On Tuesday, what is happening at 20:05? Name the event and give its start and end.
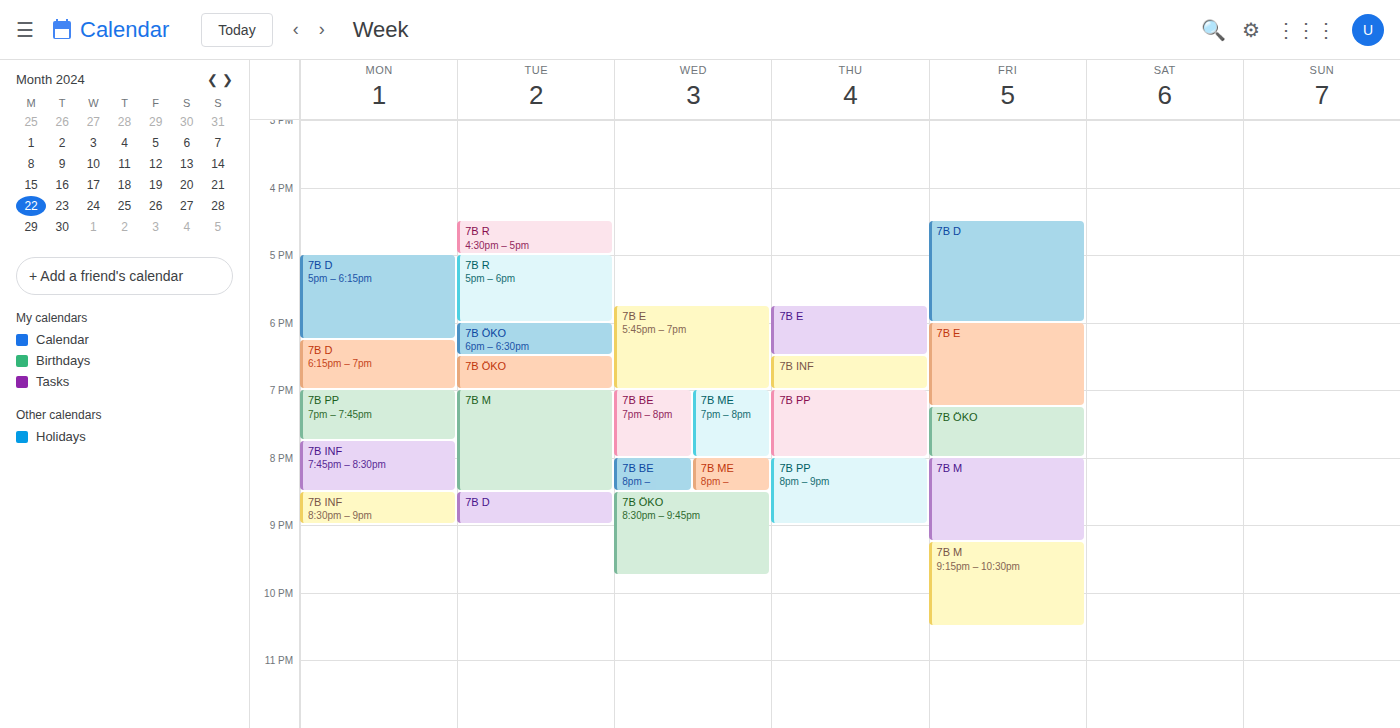
"7B M", 19:00 to 20:30